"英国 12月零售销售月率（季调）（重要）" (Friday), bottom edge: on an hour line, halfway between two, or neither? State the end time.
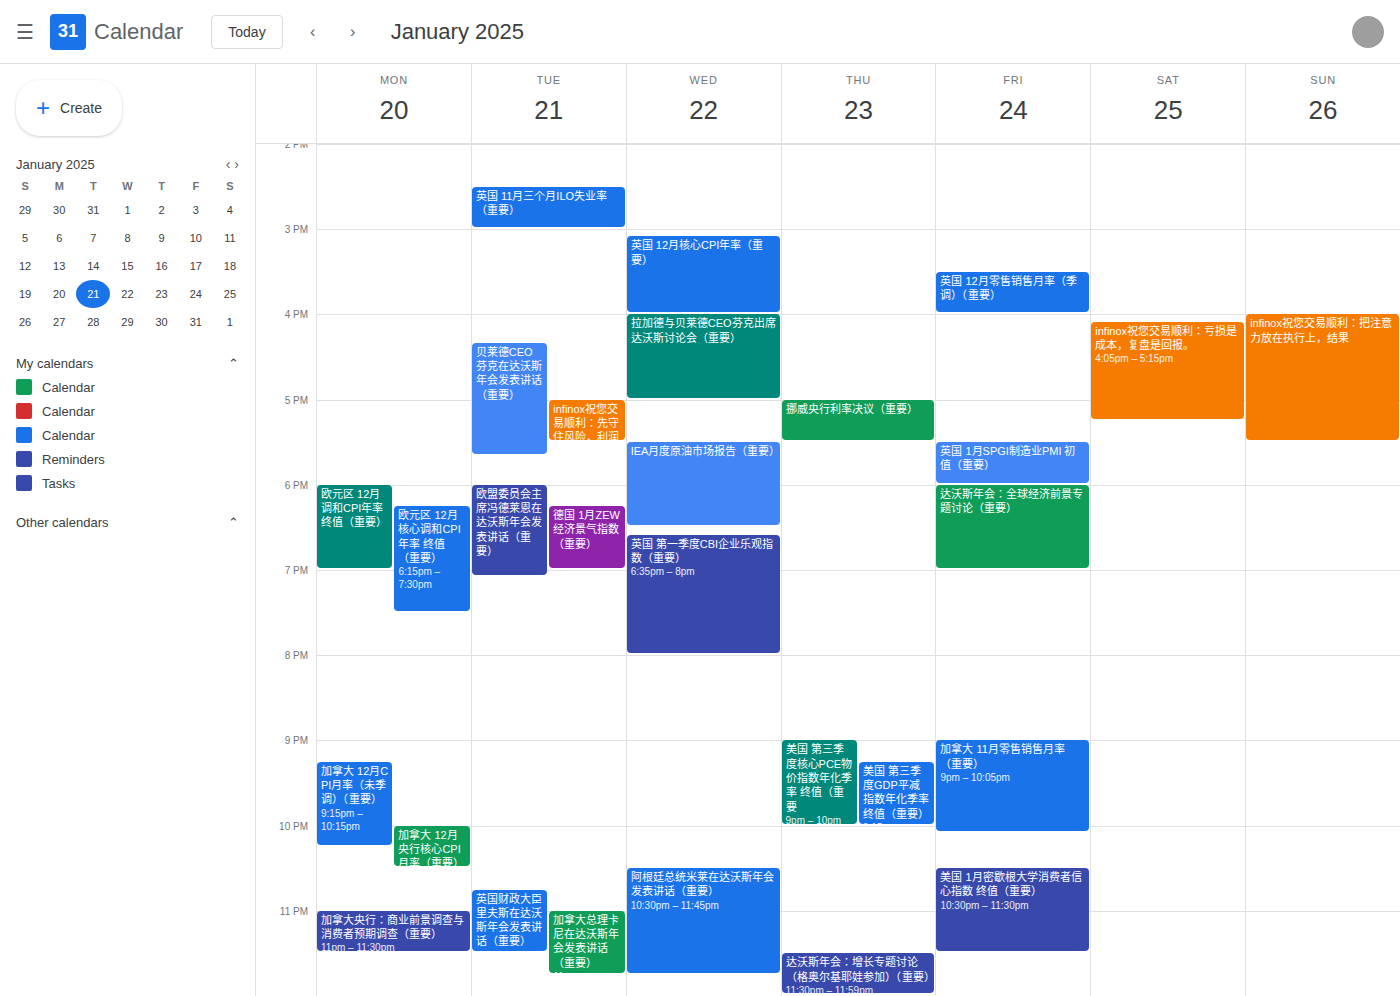
4:00 PM -- exactly on the 4 PM line.